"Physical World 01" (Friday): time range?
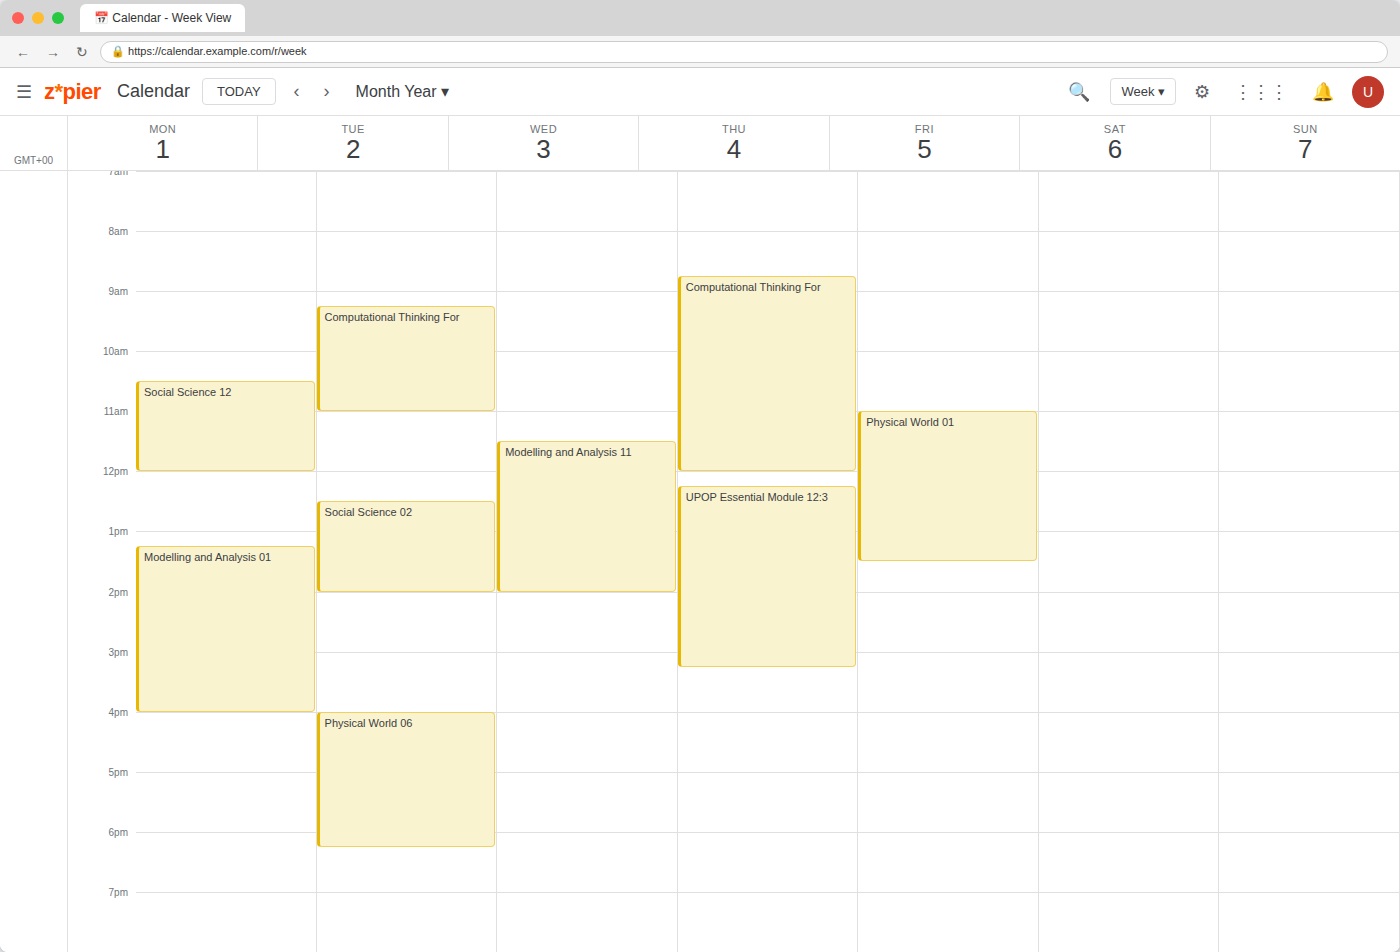
11:00 AM to 1:30 PM